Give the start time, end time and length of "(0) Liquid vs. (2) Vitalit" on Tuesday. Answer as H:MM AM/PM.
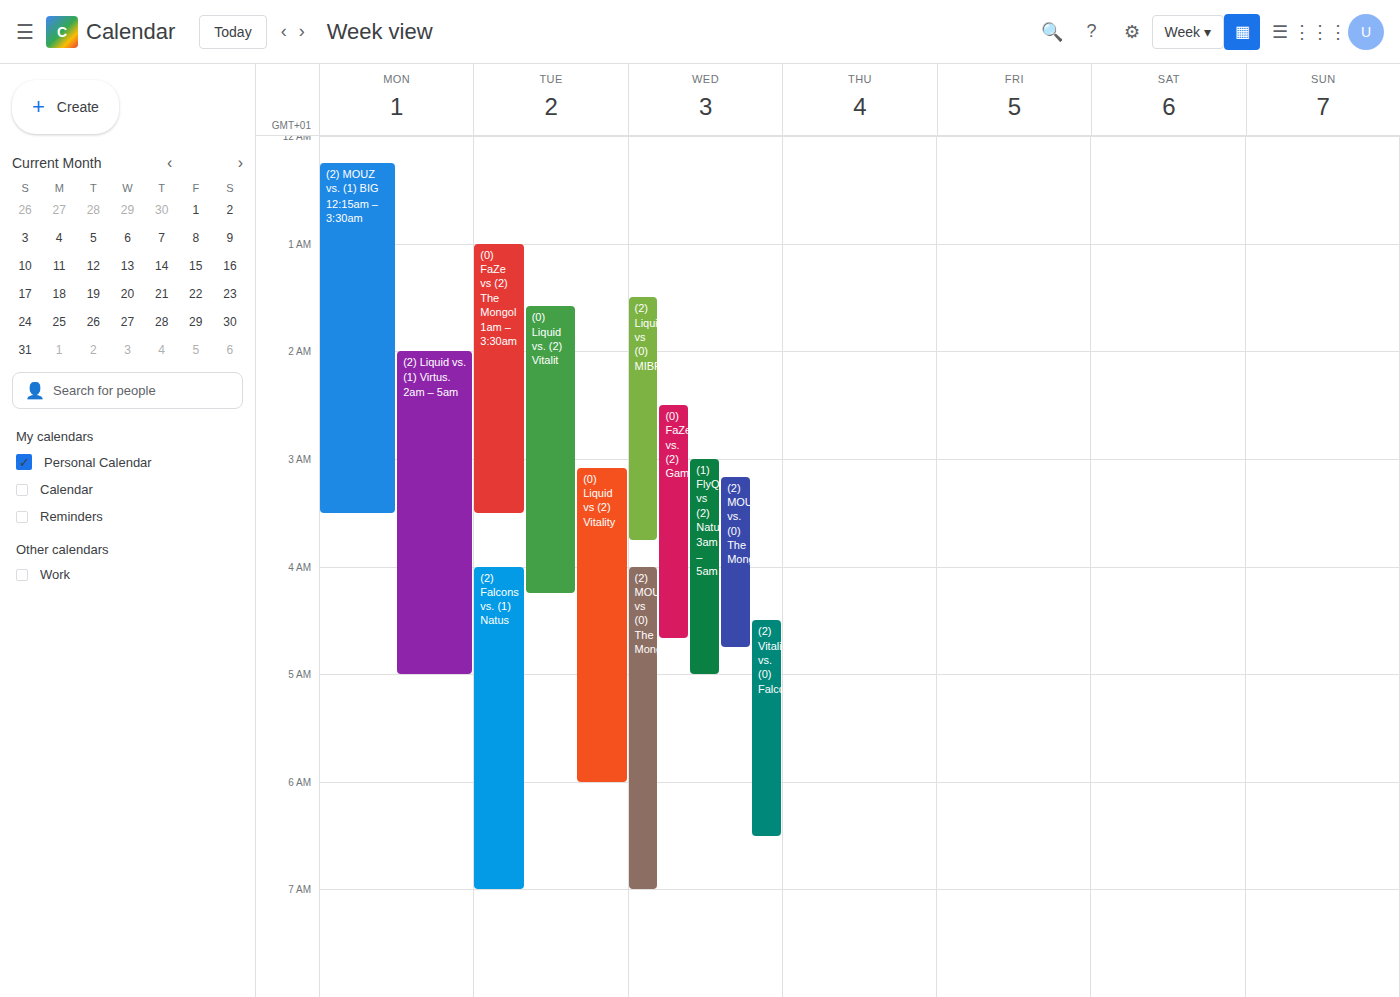
1:35 AM to 4:15 AM, 2 hours 40 minutes